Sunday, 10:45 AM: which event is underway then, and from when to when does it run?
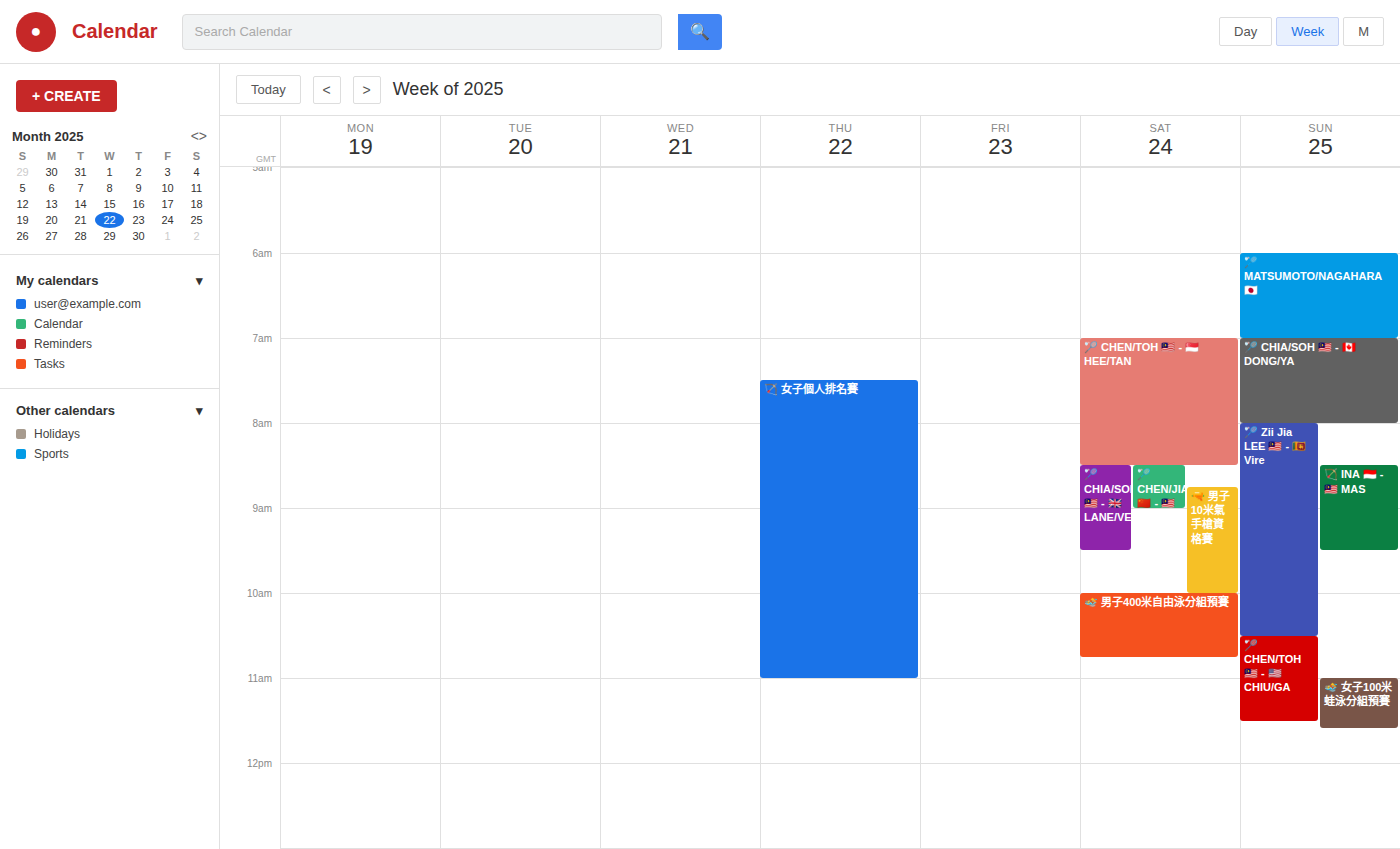
"🏸 CHEN/TOH 🇲🇾 - 🇺🇸 CHIU/GA", 10:30 AM to 11:30 AM